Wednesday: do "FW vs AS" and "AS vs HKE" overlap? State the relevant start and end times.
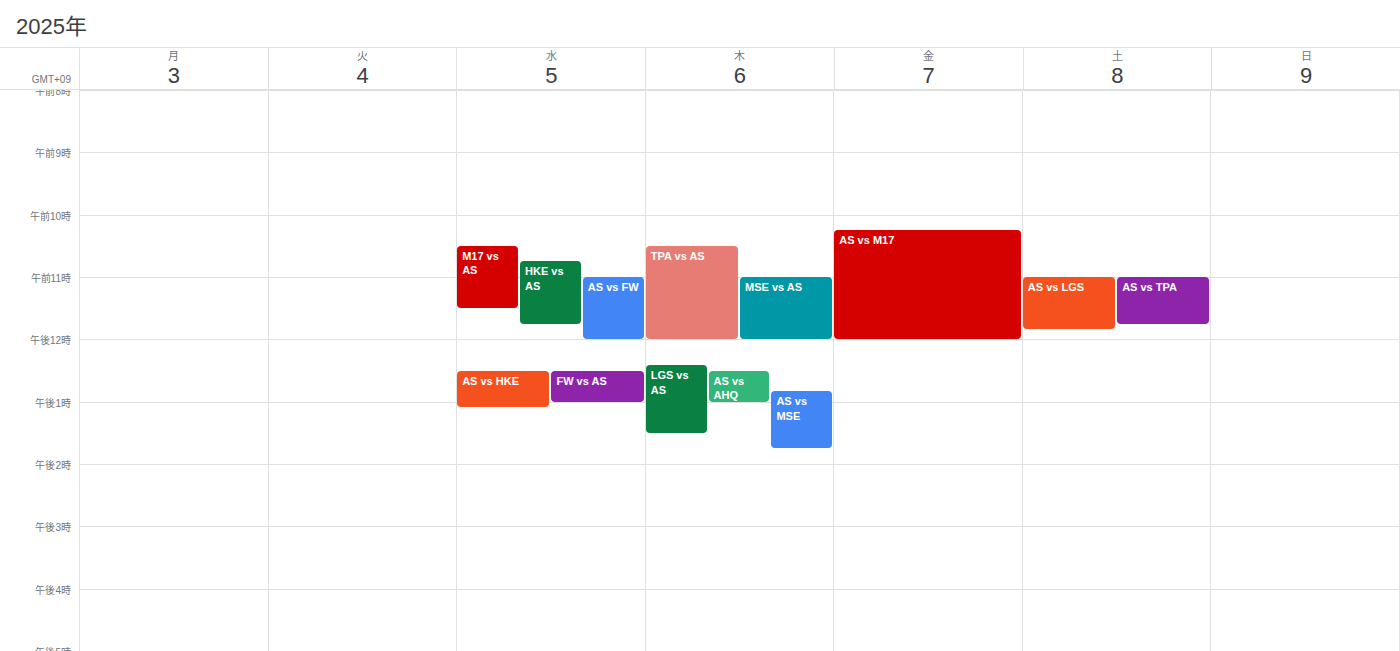
"AS vs HKE" starts at 12:30 PM, before "FW vs AS" ends at 1:00 PM -- they overlap.